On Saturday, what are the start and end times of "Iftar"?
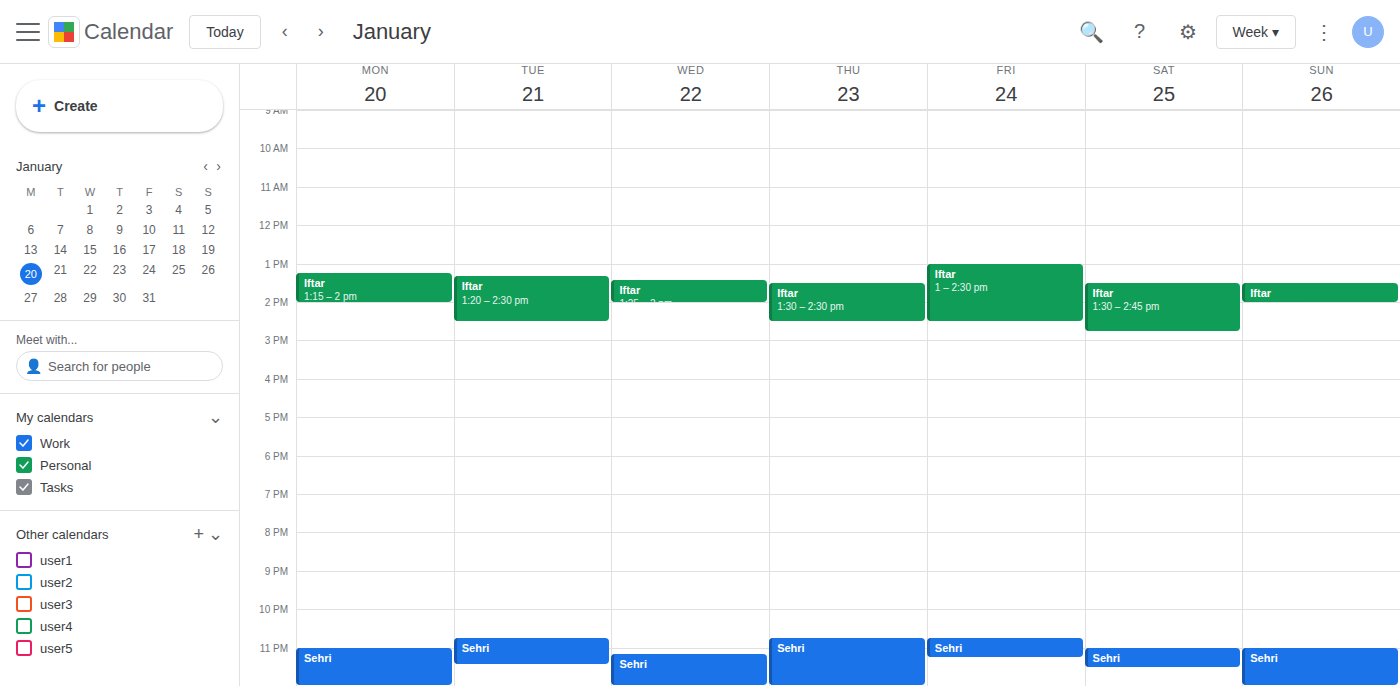
13:30 to 14:45